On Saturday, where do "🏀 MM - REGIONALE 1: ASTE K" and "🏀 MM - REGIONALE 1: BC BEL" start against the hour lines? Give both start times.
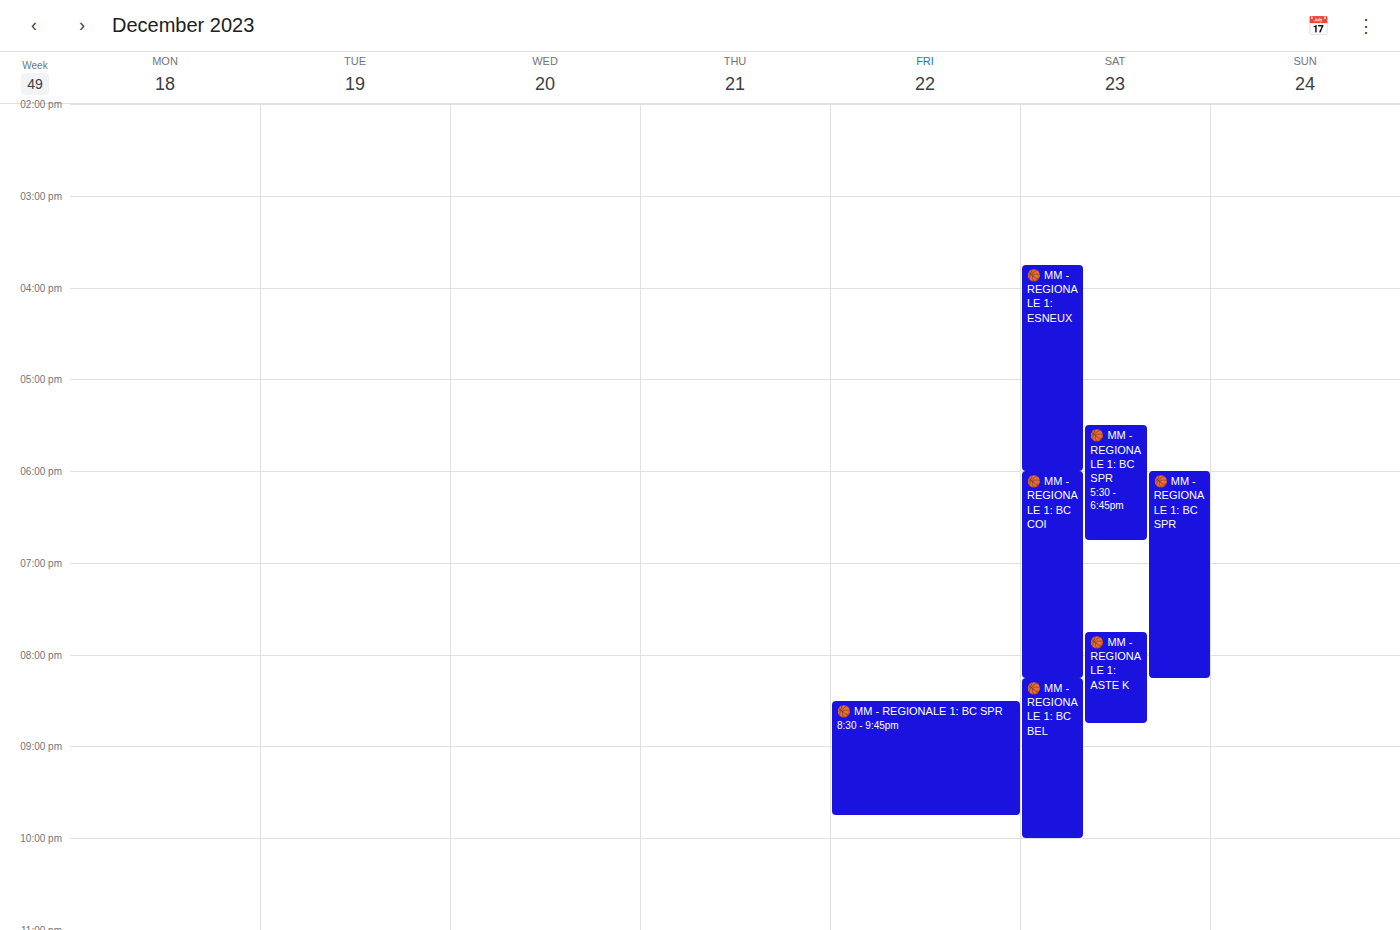
"🏀 MM - REGIONALE 1: ASTE K": 7:45 PM, neither: three quarters of the way from the 7 PM line to the 8 PM line. "🏀 MM - REGIONALE 1: BC BEL": 8:15 PM, neither: a quarter of the way from the 8 PM line to the 9 PM line.